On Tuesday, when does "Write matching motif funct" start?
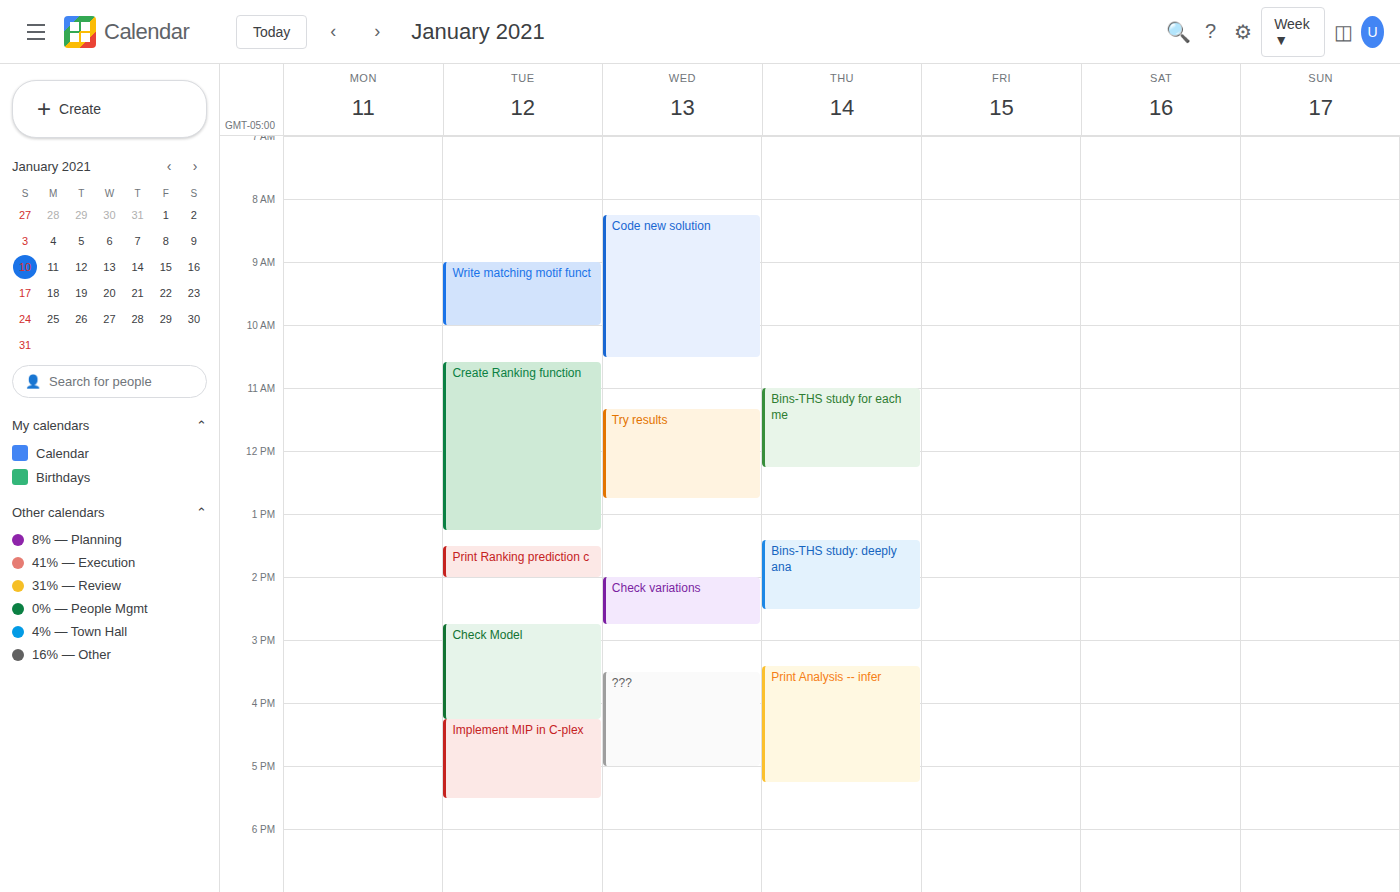
09:00